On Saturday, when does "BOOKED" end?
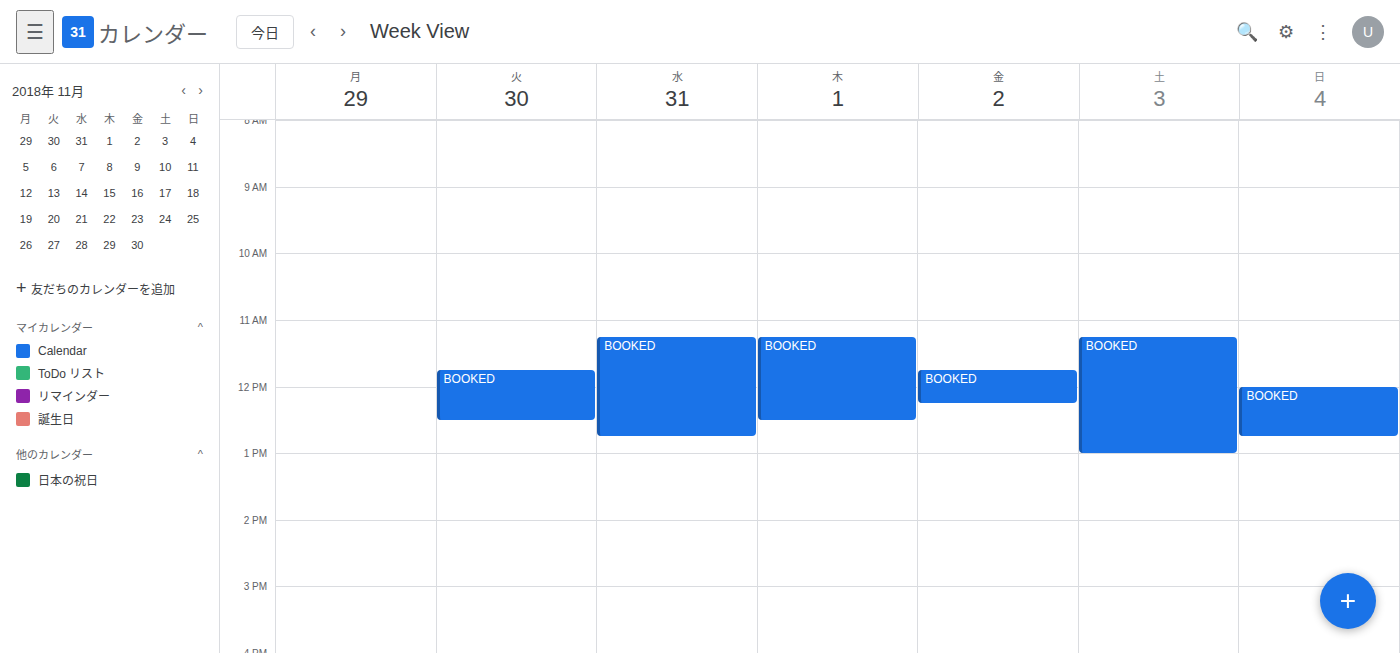
13:00